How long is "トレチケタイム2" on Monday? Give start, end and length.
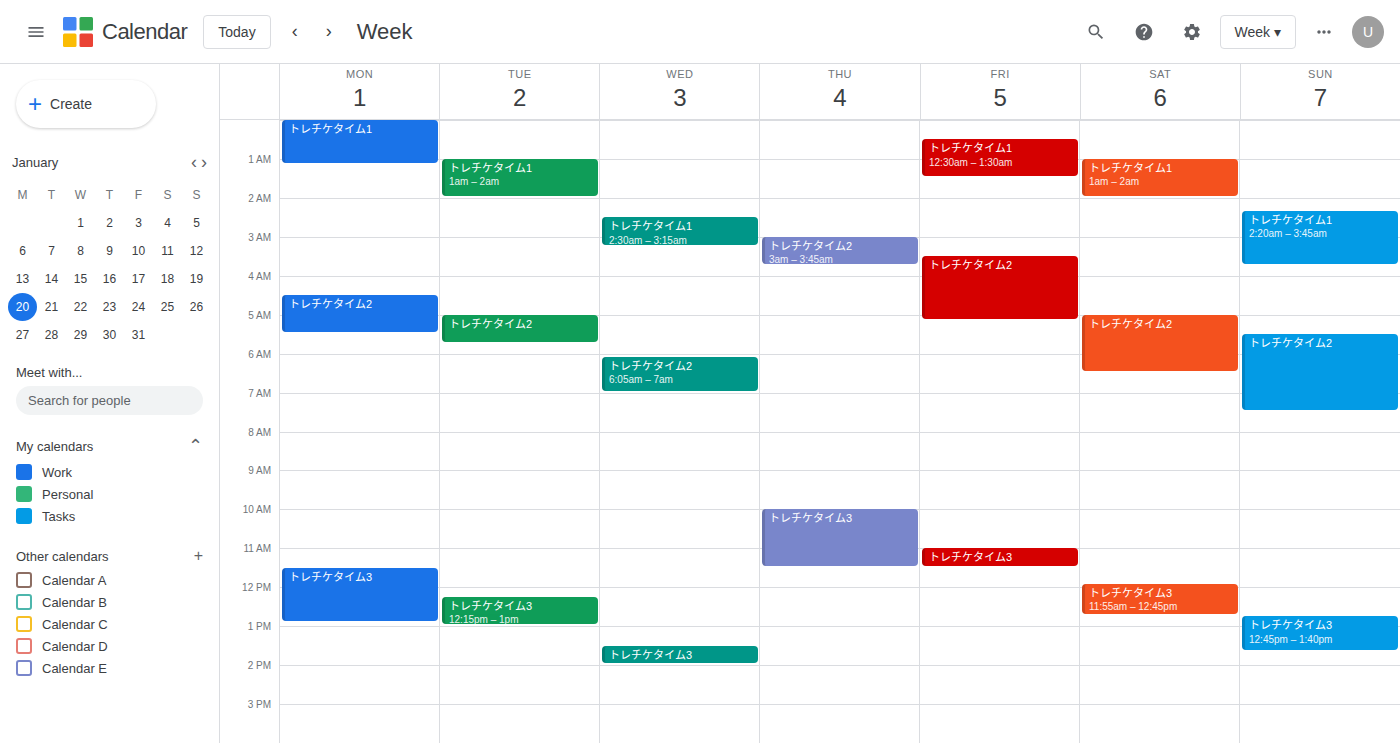
4:30 AM to 5:30 AM, 1 hour